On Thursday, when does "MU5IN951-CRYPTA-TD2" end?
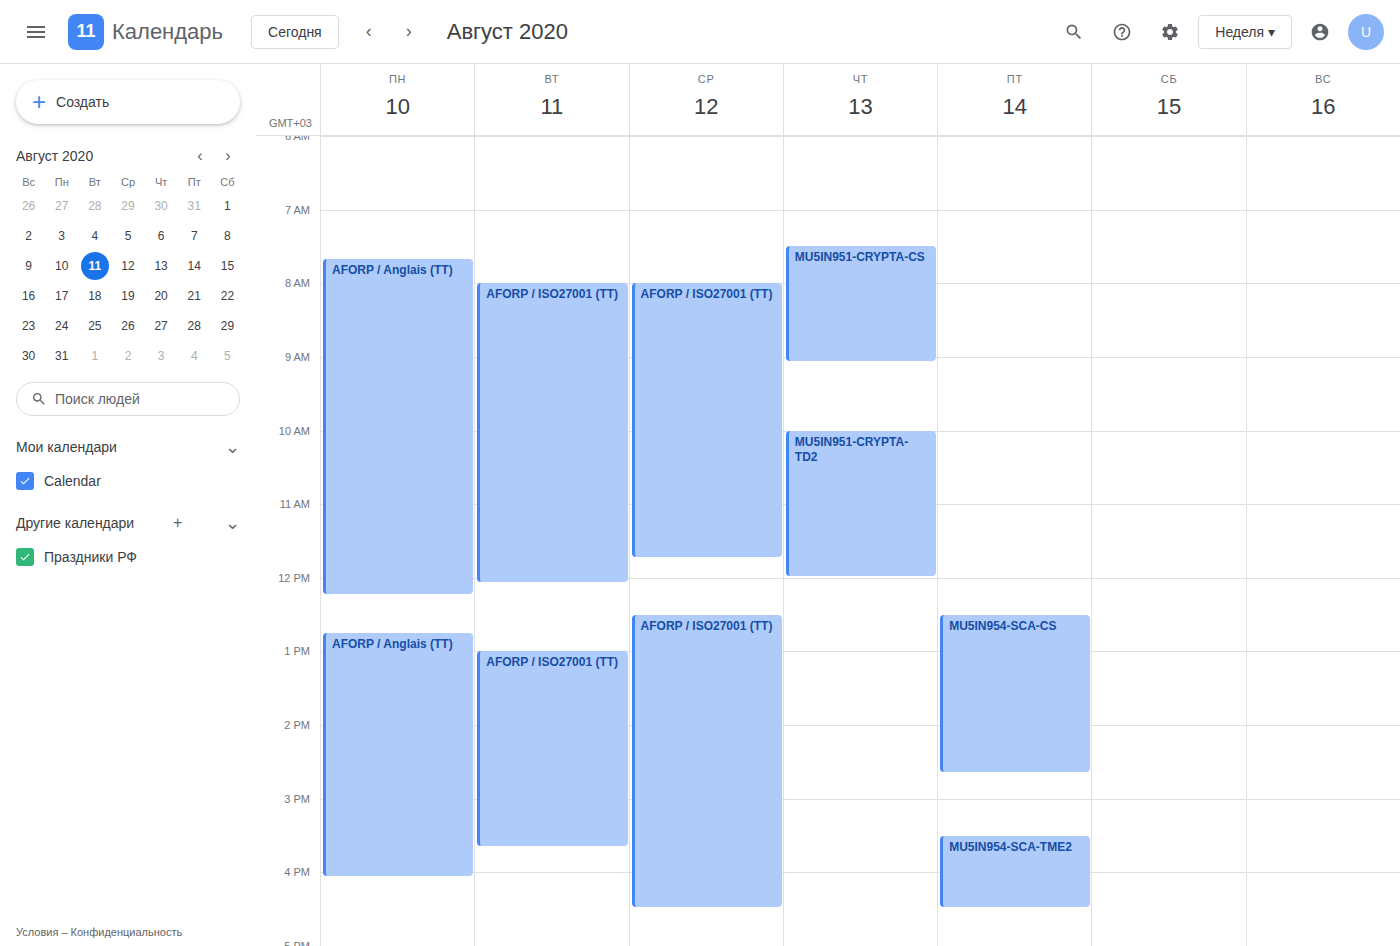
12:00 PM